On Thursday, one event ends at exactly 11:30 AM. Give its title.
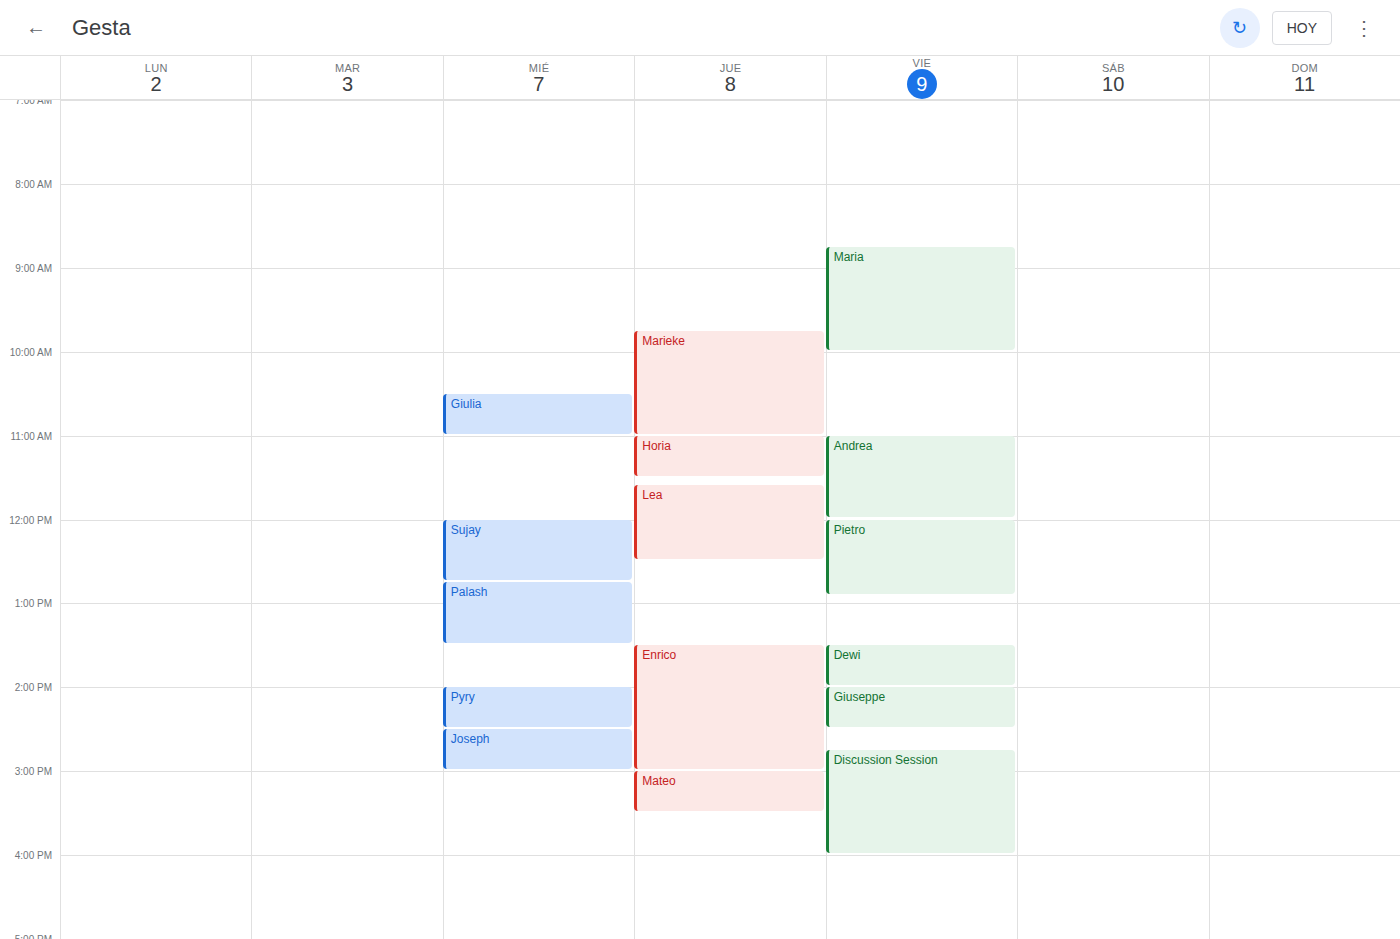
"Horia"